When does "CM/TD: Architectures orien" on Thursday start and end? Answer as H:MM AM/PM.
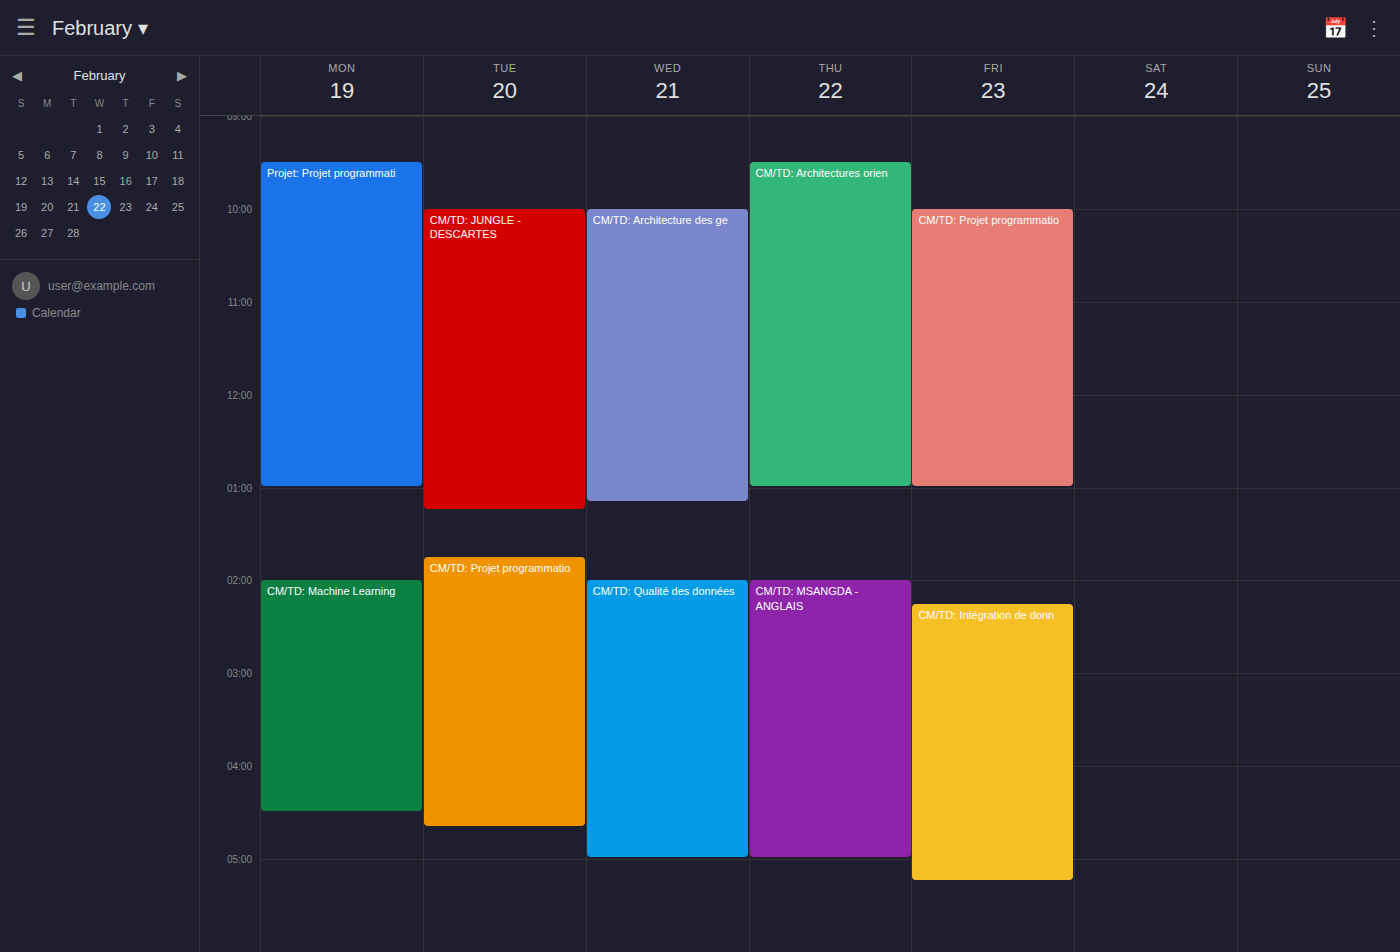
9:30 AM to 1:00 PM